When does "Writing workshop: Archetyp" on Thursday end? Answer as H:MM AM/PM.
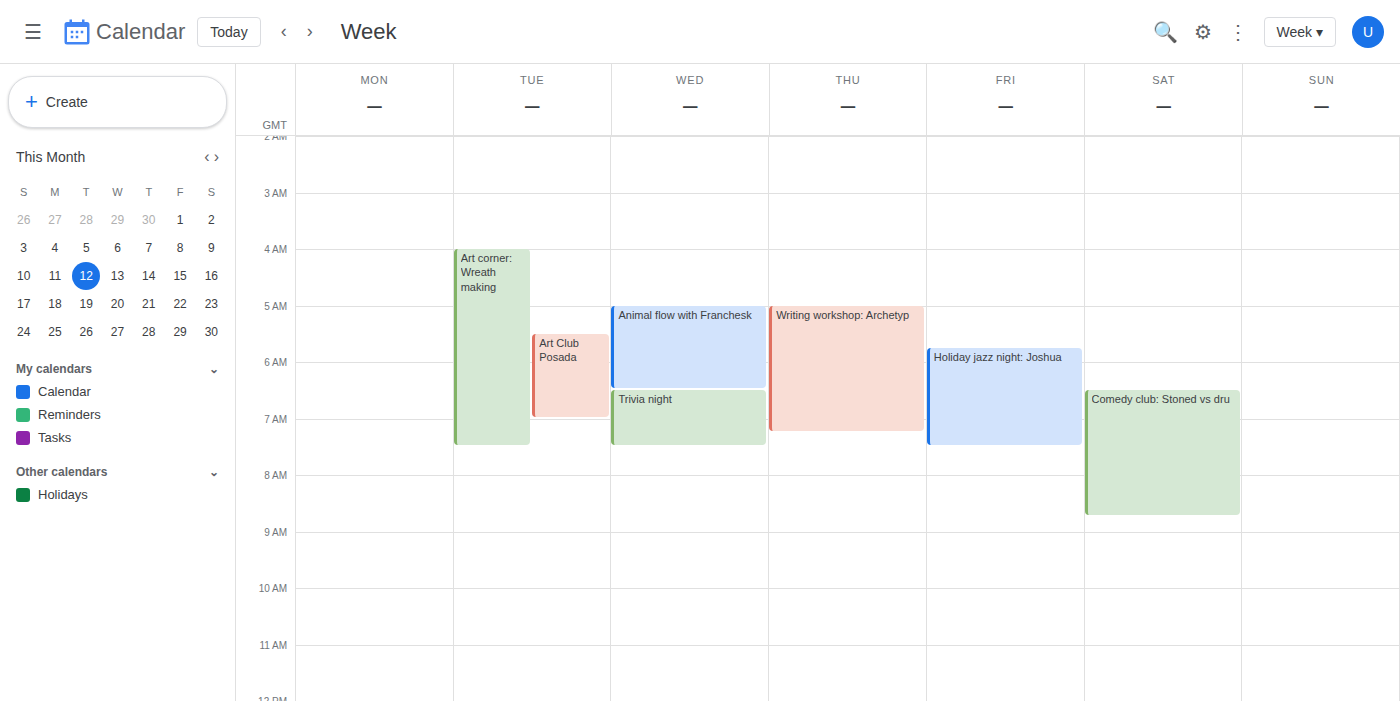
7:15 AM